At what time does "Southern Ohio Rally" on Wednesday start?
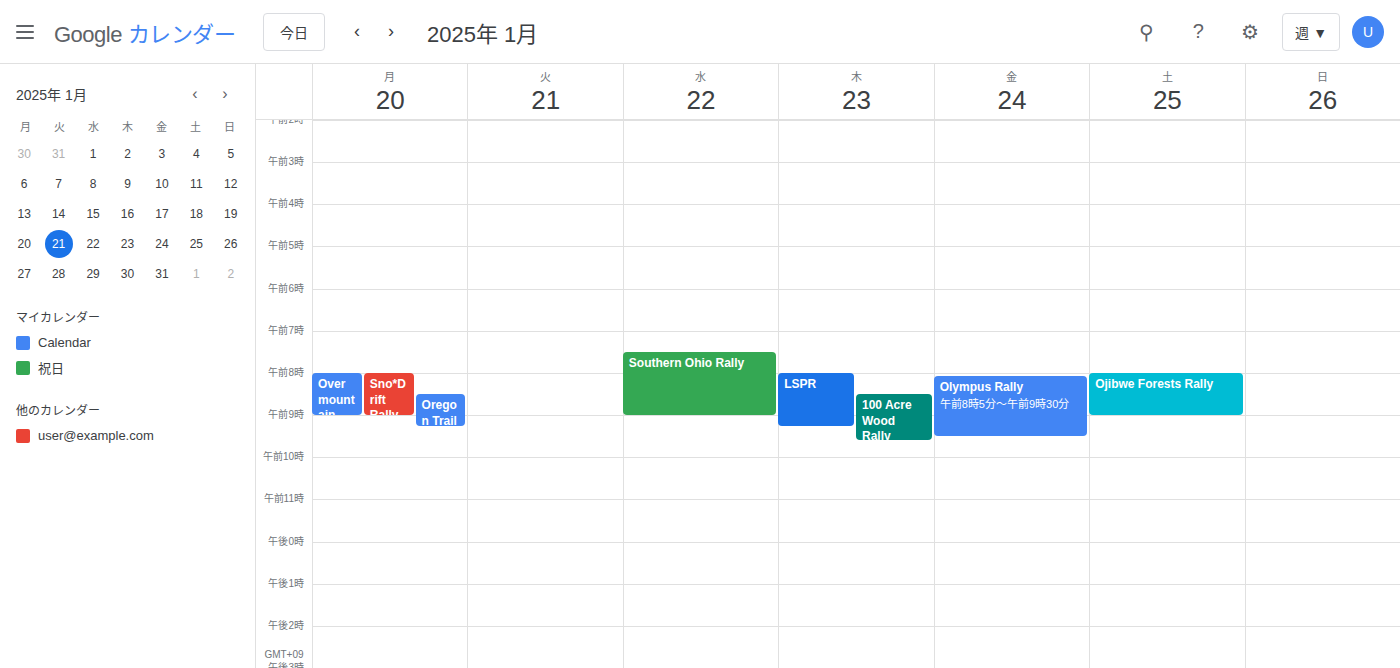
7:30 AM